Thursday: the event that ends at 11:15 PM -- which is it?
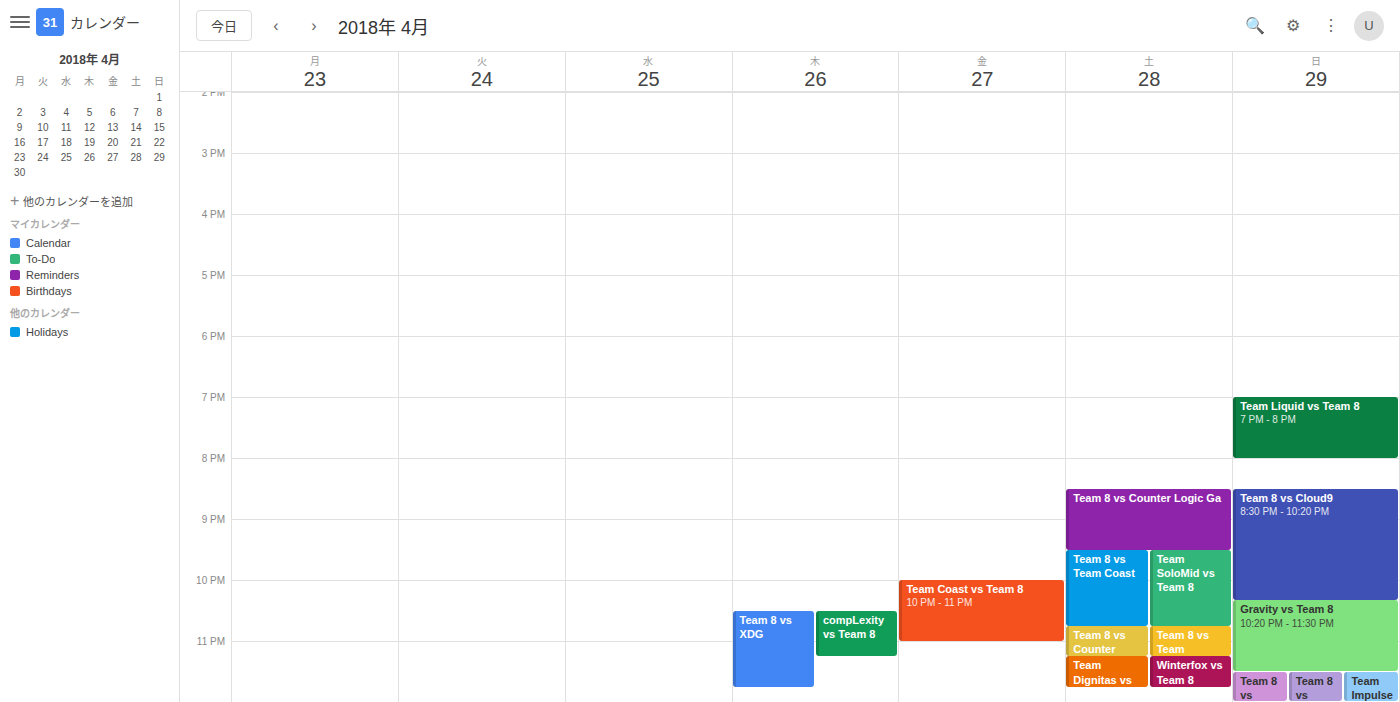
"compLexity vs Team 8"